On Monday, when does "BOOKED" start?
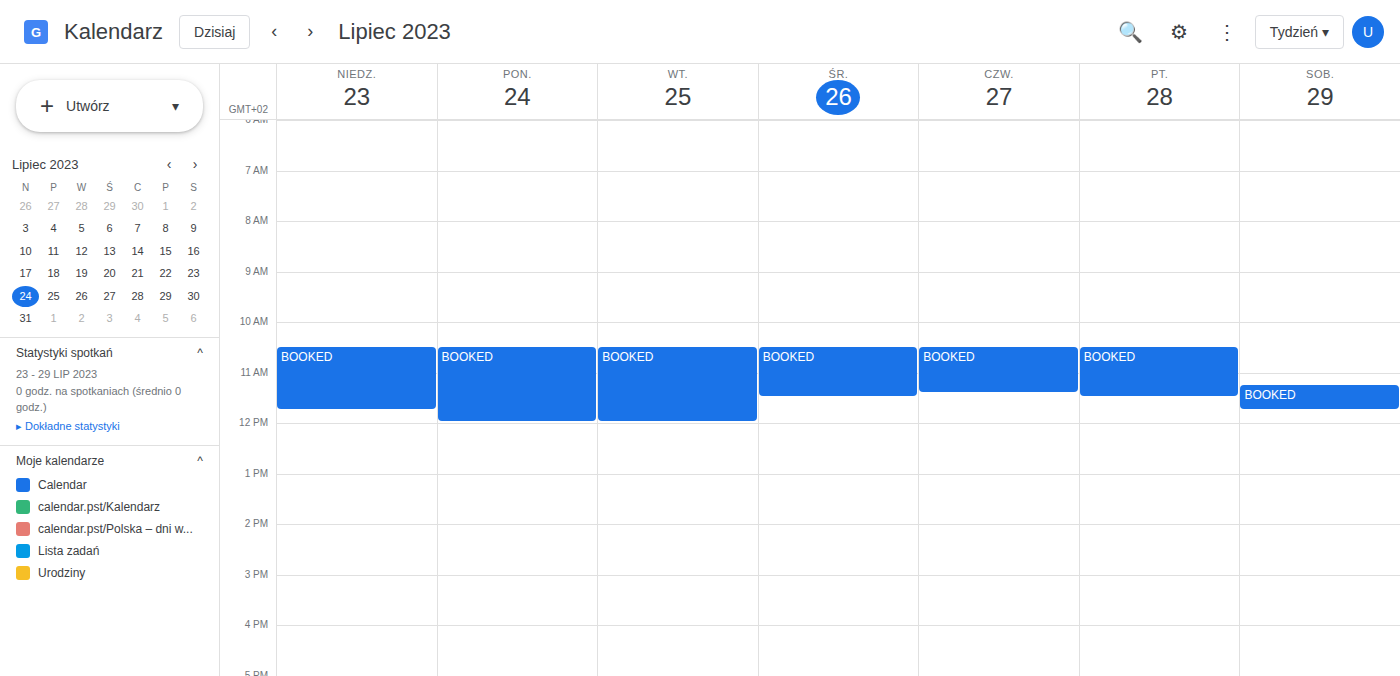
10:30 AM